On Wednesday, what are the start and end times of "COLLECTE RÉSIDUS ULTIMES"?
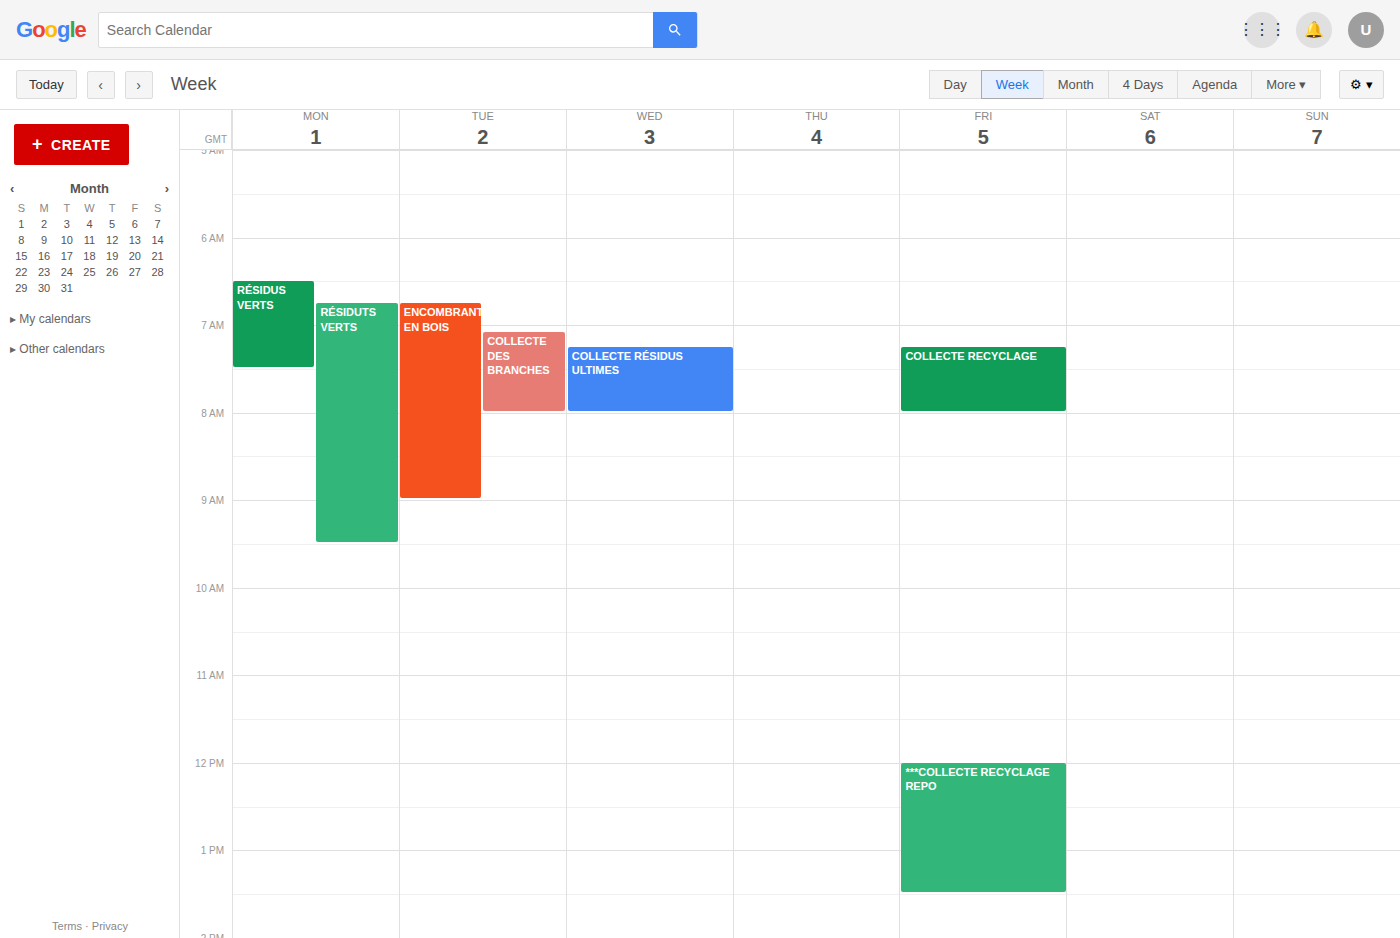
7:15 AM to 8:00 AM